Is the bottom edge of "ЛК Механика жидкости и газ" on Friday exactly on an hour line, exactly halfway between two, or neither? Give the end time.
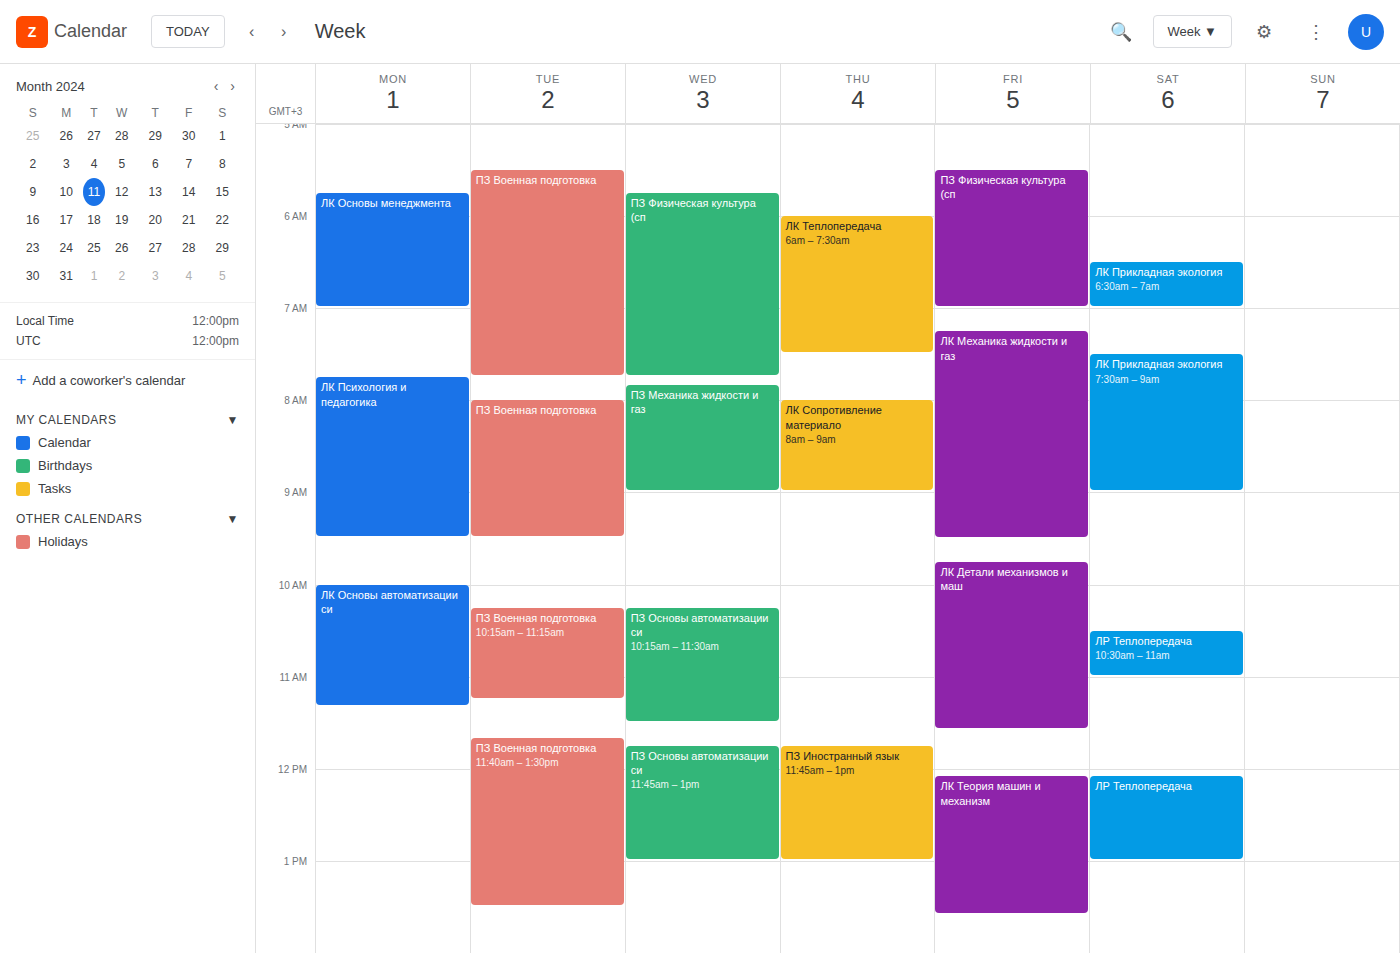
9:30 AM -- halfway between the 9 AM and 10 AM lines.